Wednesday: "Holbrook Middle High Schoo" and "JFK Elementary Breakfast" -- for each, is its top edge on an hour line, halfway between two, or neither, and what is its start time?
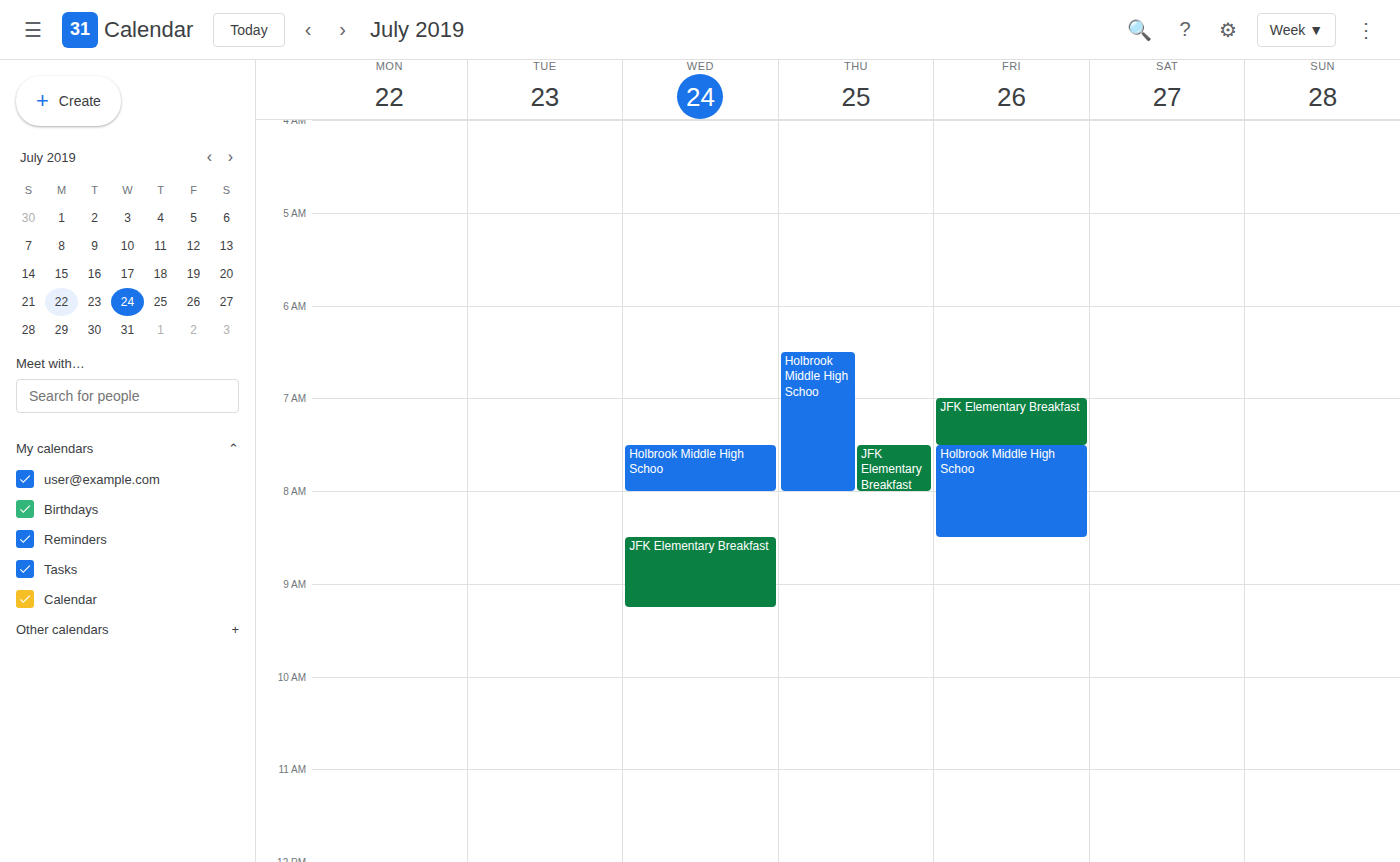
"Holbrook Middle High Schoo": 07:30, halfway between the 07:00 and 08:00 lines. "JFK Elementary Breakfast": 08:30, halfway between the 08:00 and 09:00 lines.